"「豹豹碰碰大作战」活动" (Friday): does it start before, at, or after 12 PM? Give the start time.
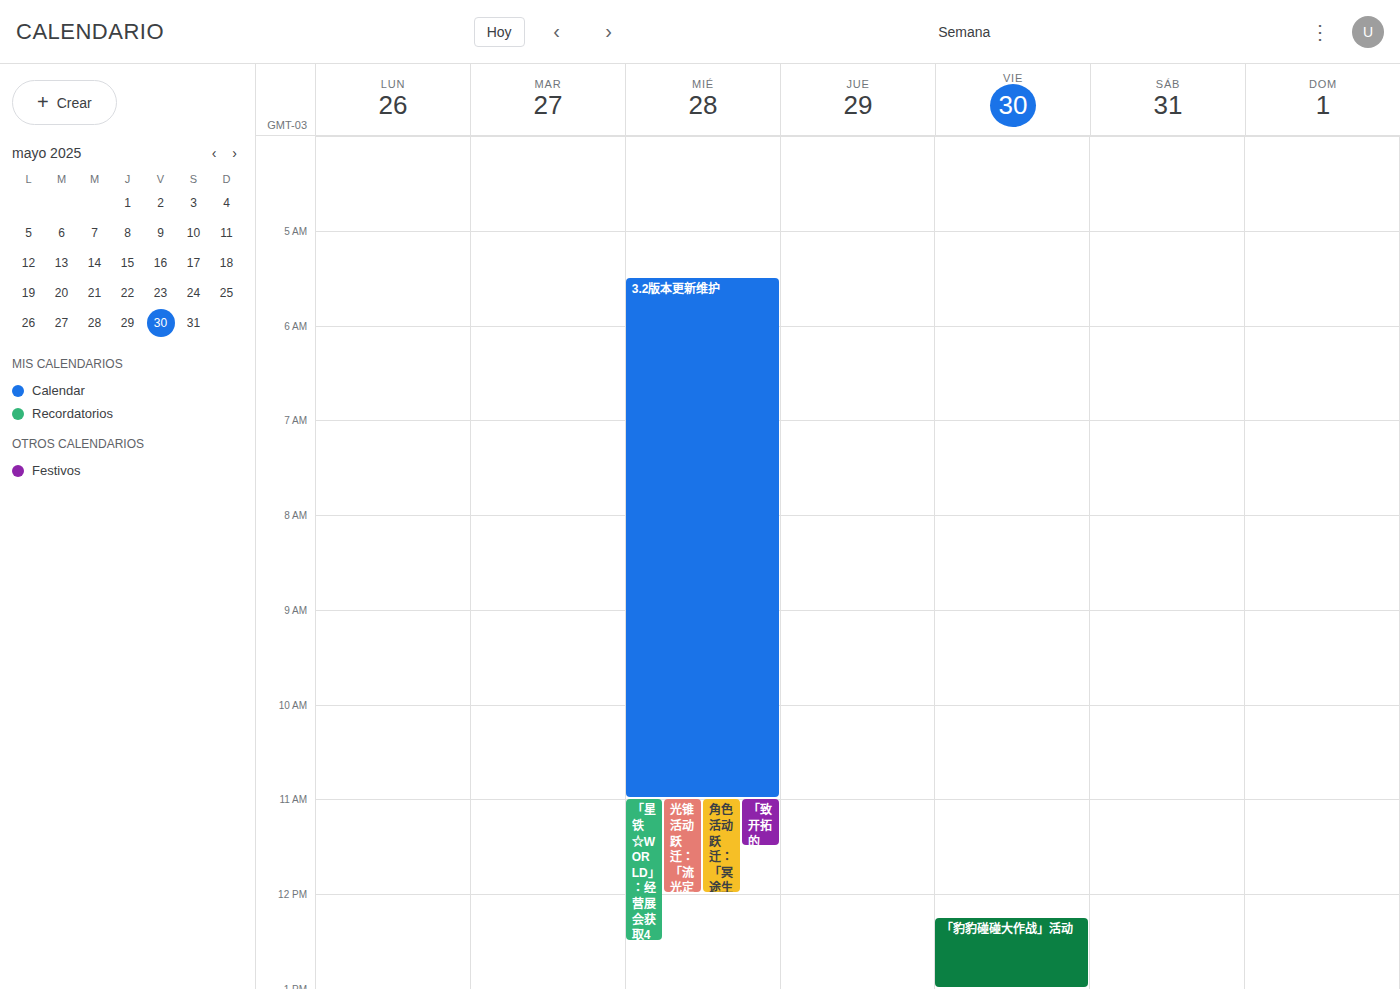
12:15 PM -- after 12 PM, 15 minutes below the 12 PM line.